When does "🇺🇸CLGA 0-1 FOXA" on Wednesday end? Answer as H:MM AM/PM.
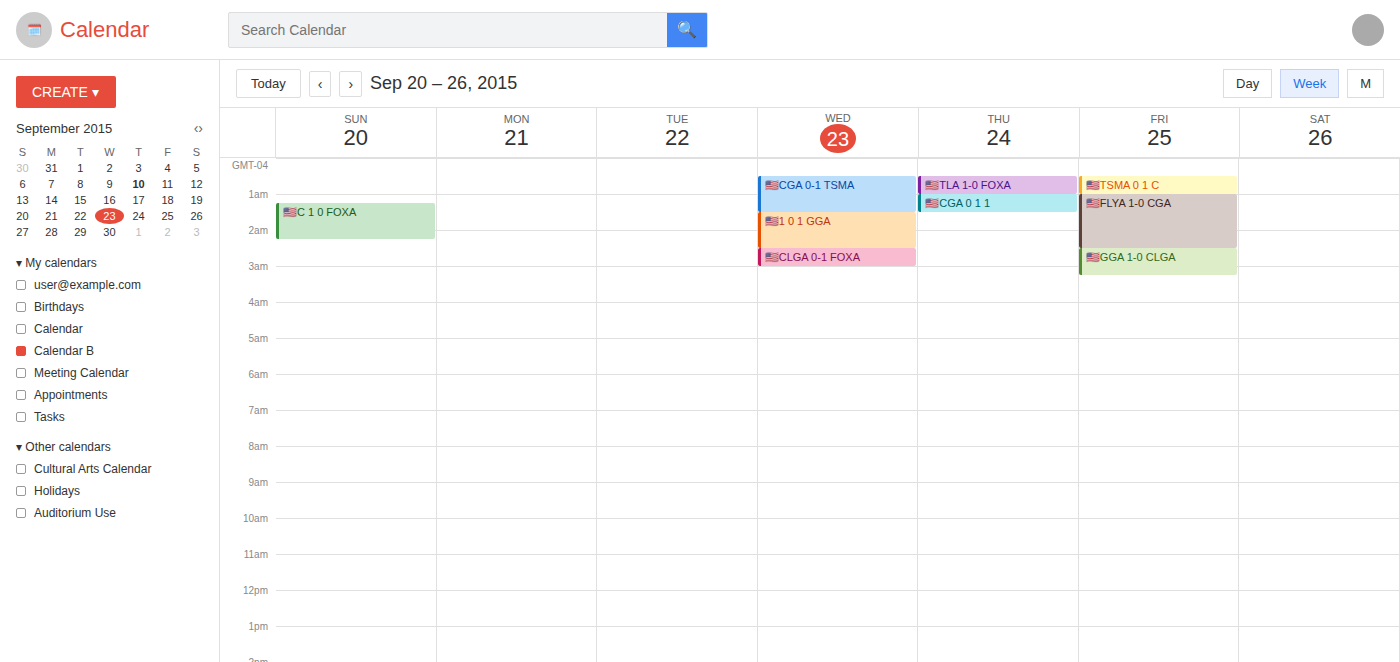
3:00 AM